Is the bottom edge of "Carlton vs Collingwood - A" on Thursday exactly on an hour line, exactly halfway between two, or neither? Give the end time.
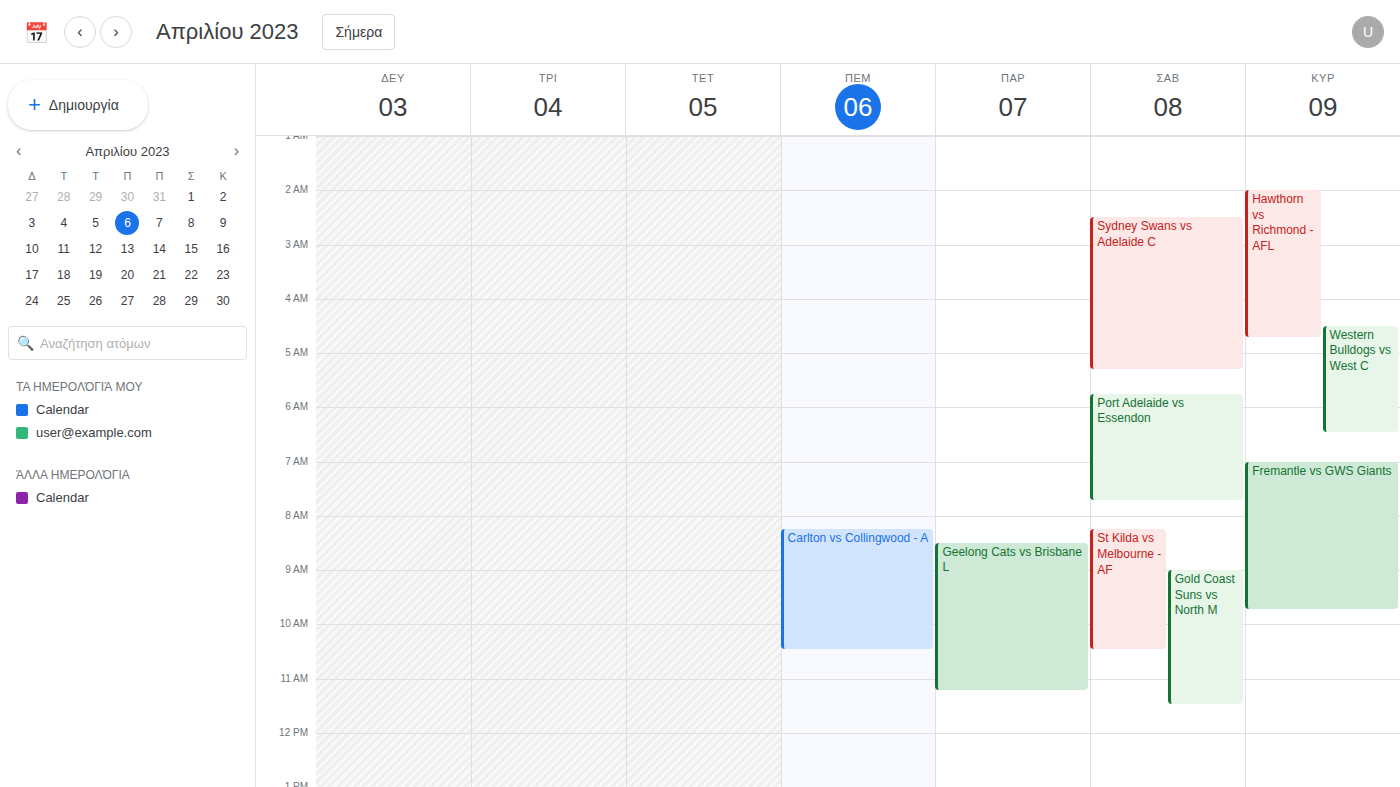
10:30 AM -- halfway between the 10 AM and 11 AM lines.